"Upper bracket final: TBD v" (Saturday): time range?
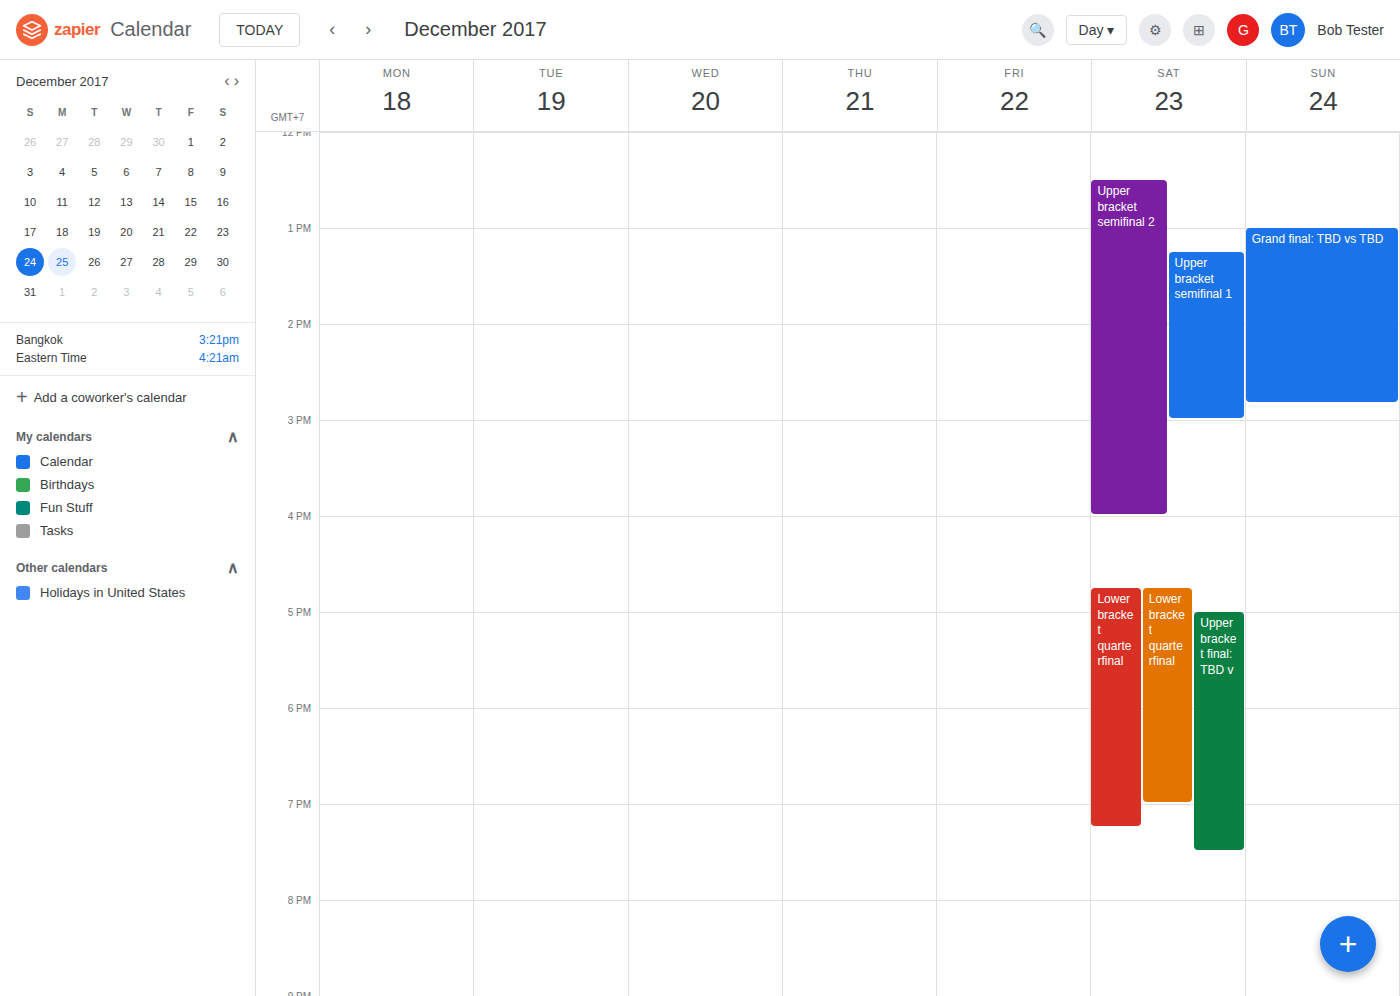
17:00 to 19:30